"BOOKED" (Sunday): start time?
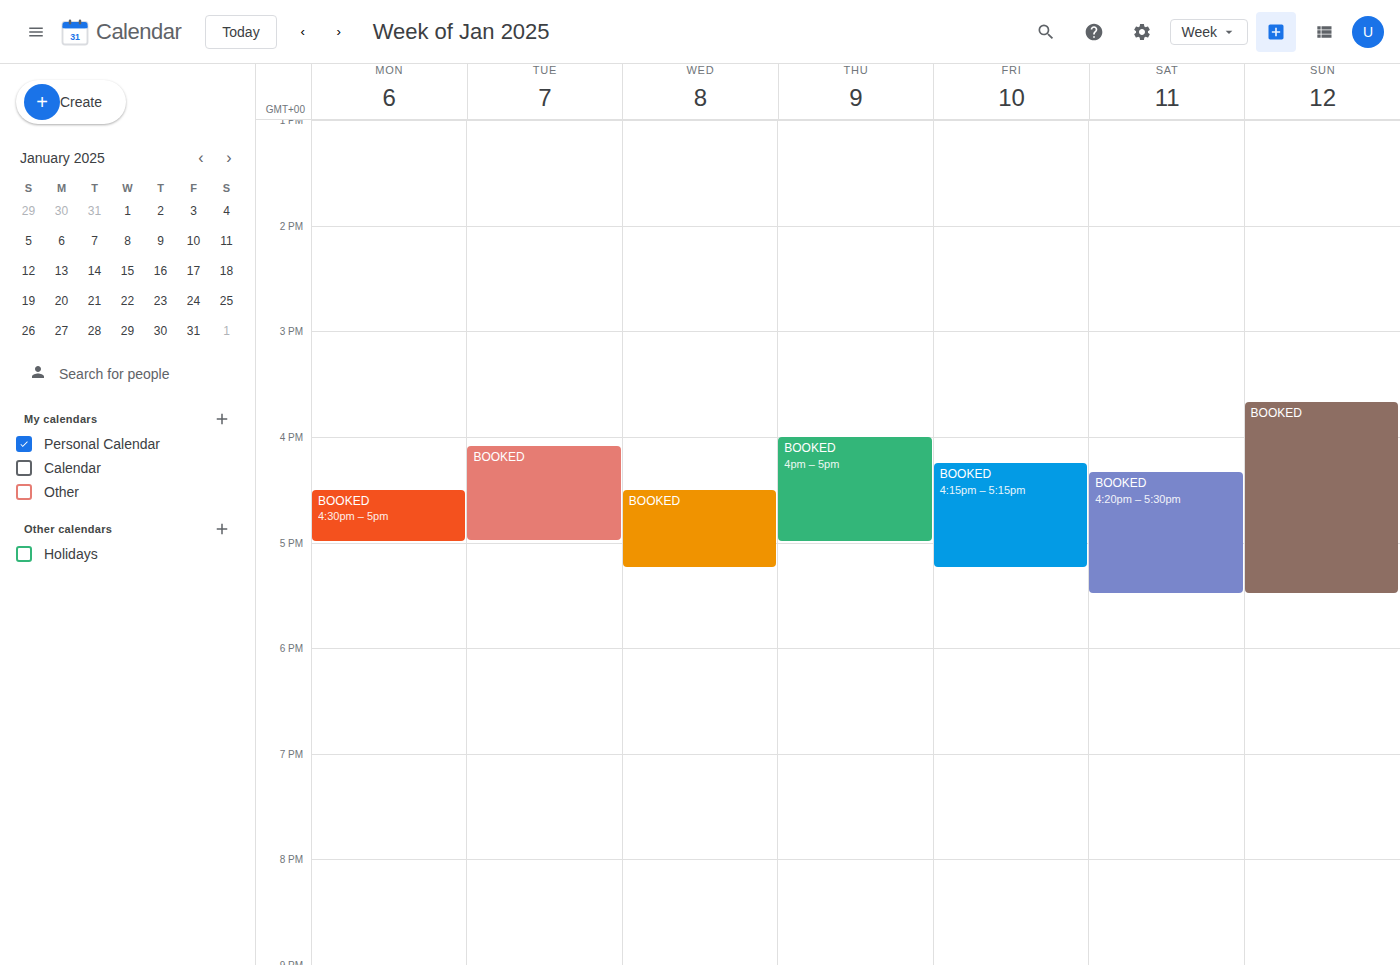
3:40 PM